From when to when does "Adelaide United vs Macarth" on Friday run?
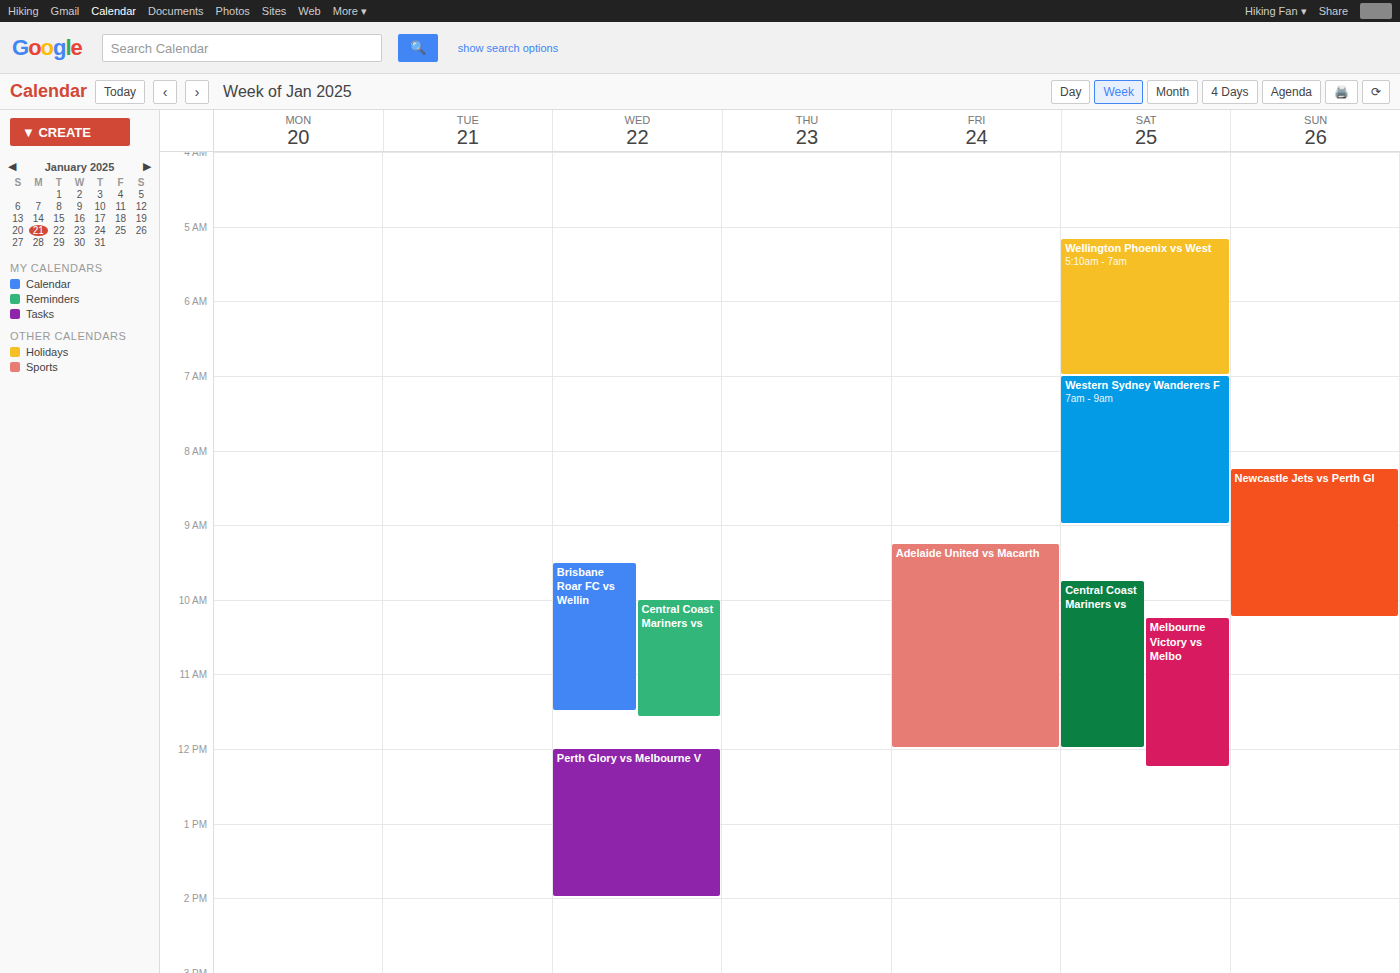
9:15 AM to 12:00 PM